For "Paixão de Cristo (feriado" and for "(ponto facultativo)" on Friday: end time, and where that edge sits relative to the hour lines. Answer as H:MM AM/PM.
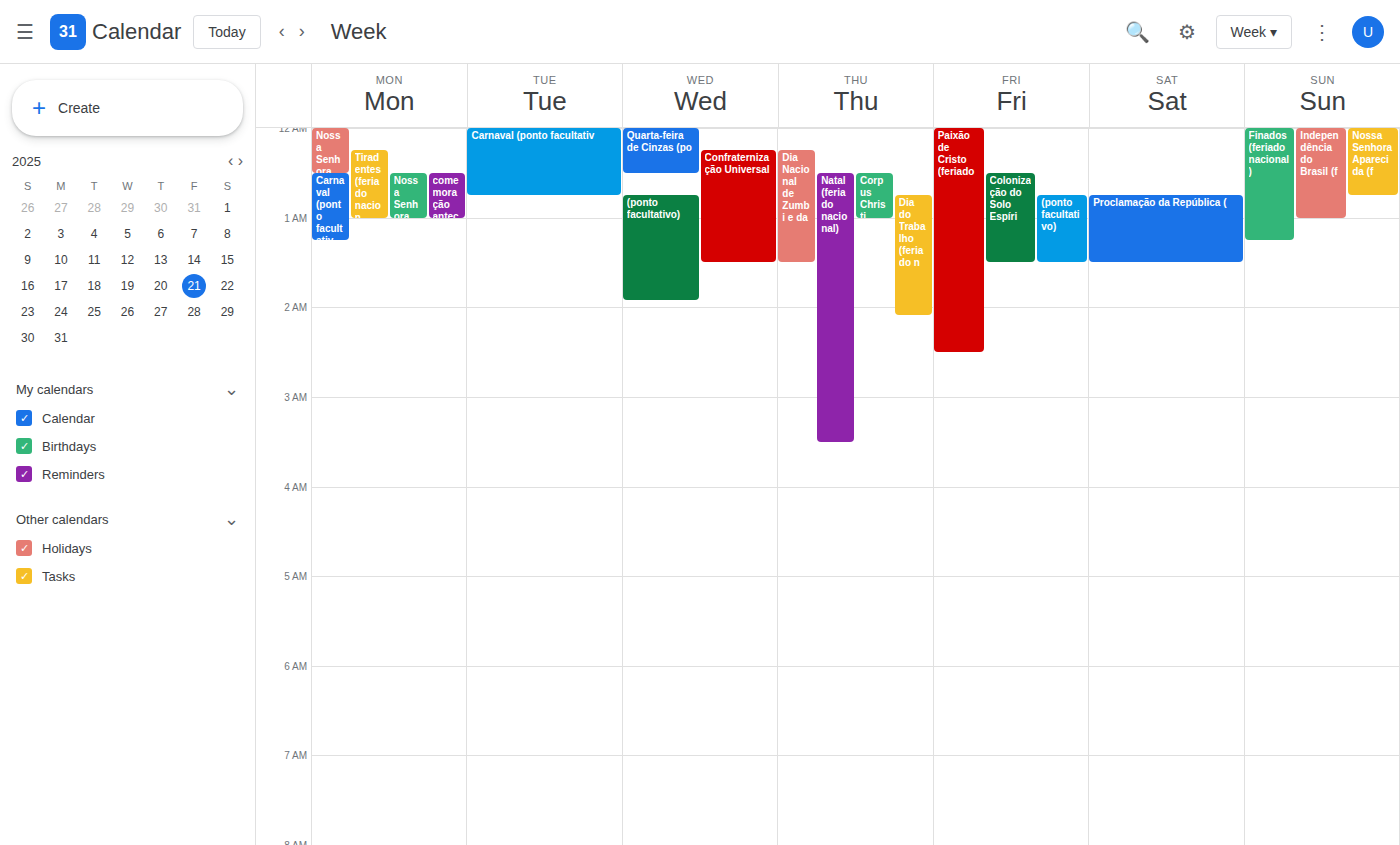
"Paixão de Cristo (feriado": 2:30 AM, halfway between the 2 AM and 3 AM lines. "(ponto facultativo)": 1:30 AM, halfway between the 1 AM and 2 AM lines.